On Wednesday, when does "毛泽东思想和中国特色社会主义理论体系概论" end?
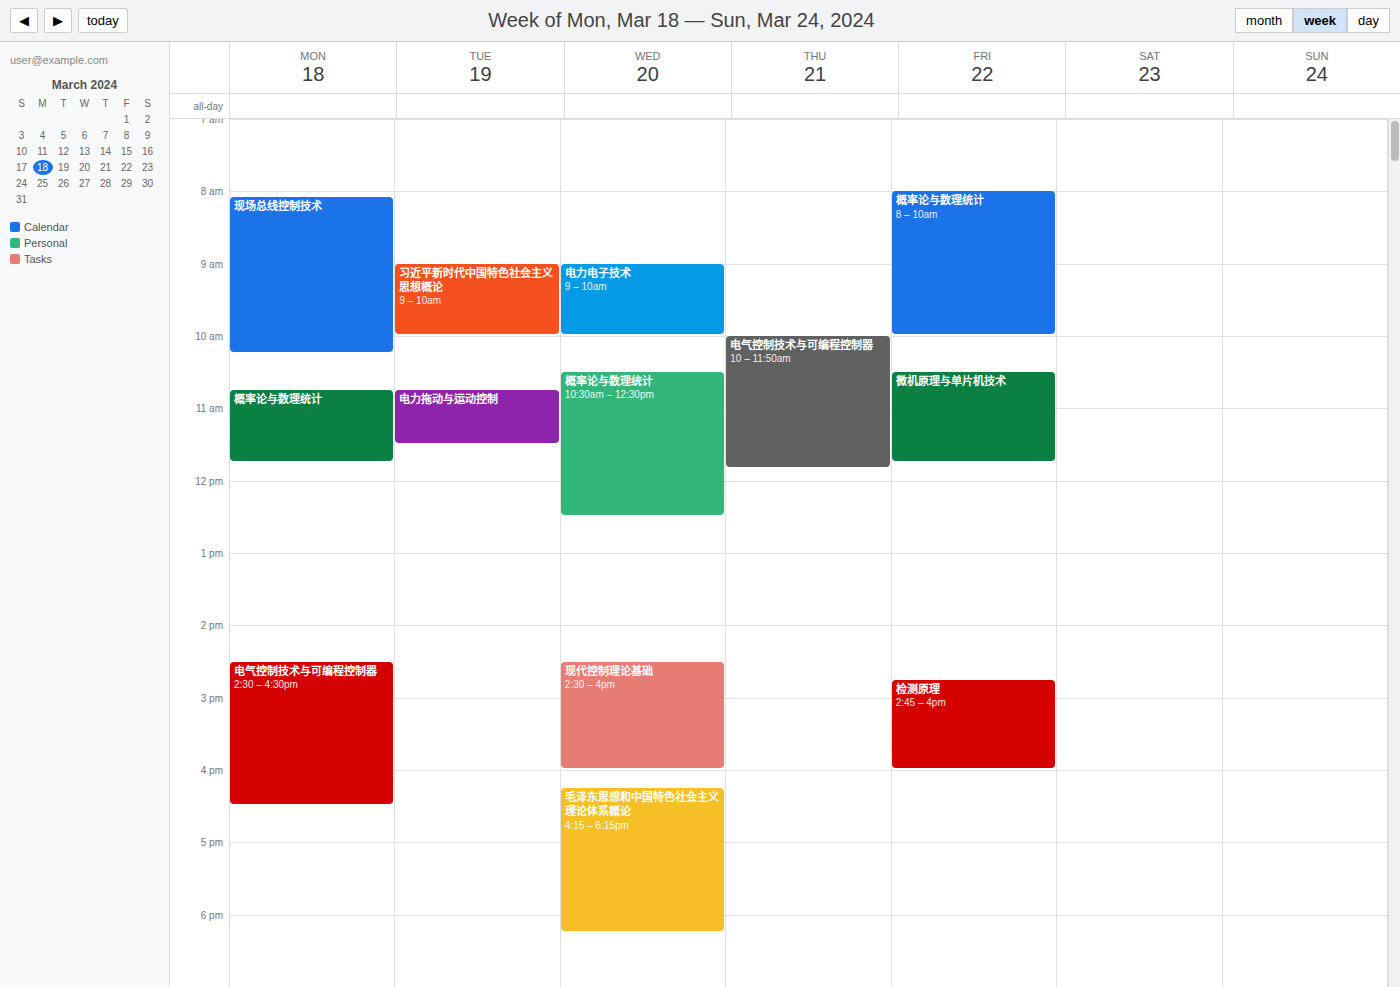
18:15